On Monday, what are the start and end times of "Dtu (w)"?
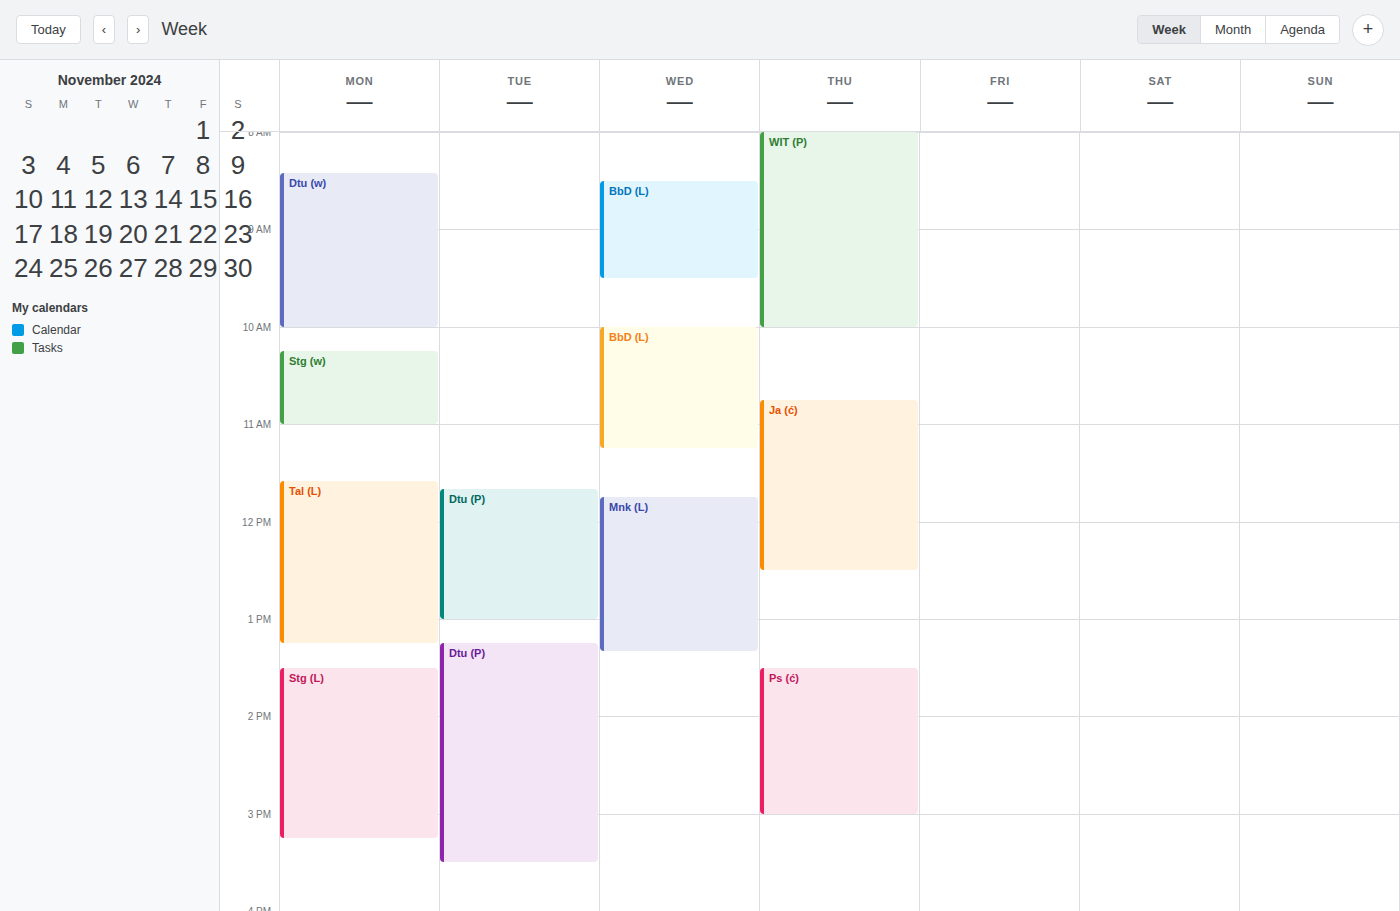
8:25 AM to 10:00 AM